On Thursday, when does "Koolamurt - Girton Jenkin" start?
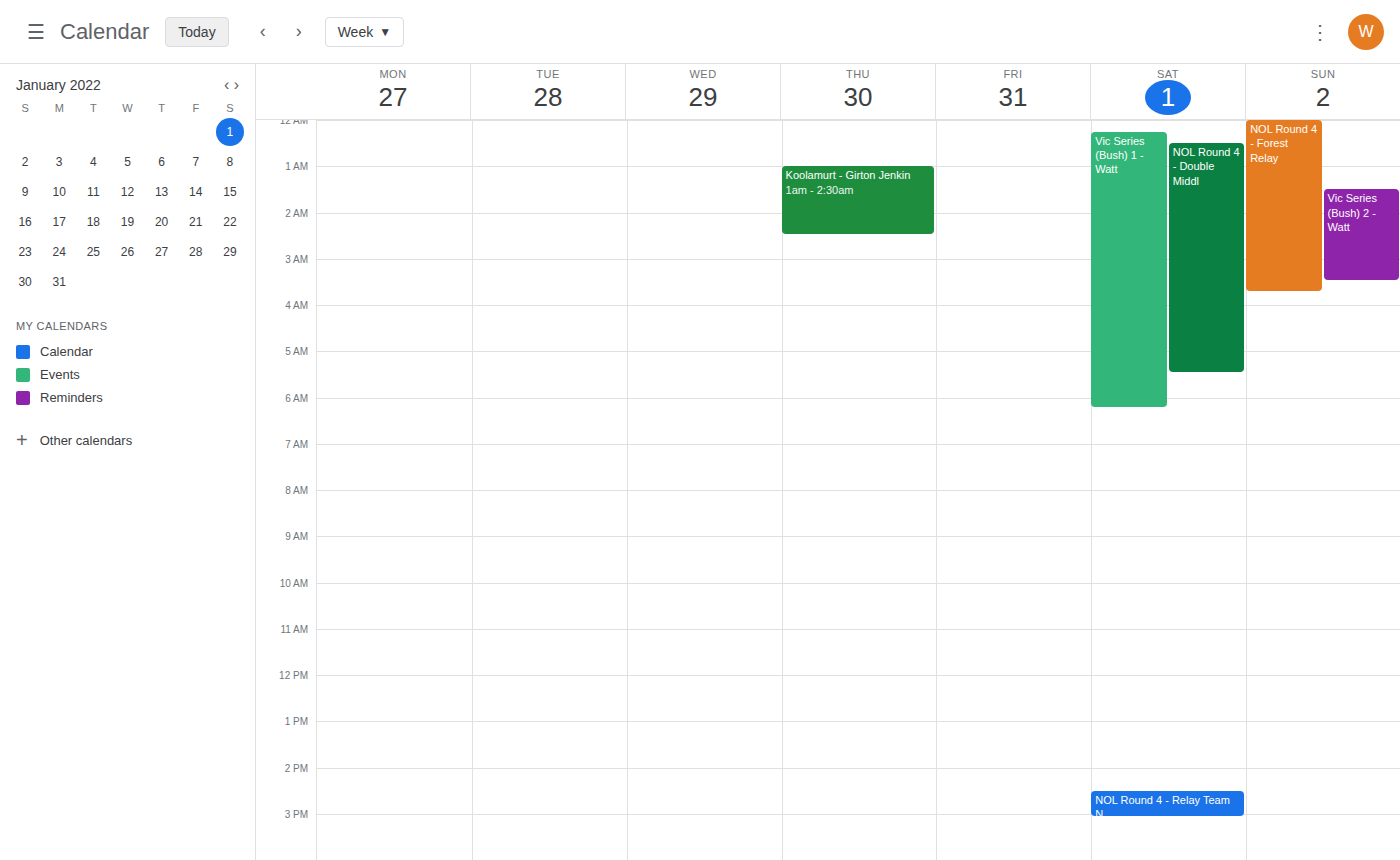
1:00 AM